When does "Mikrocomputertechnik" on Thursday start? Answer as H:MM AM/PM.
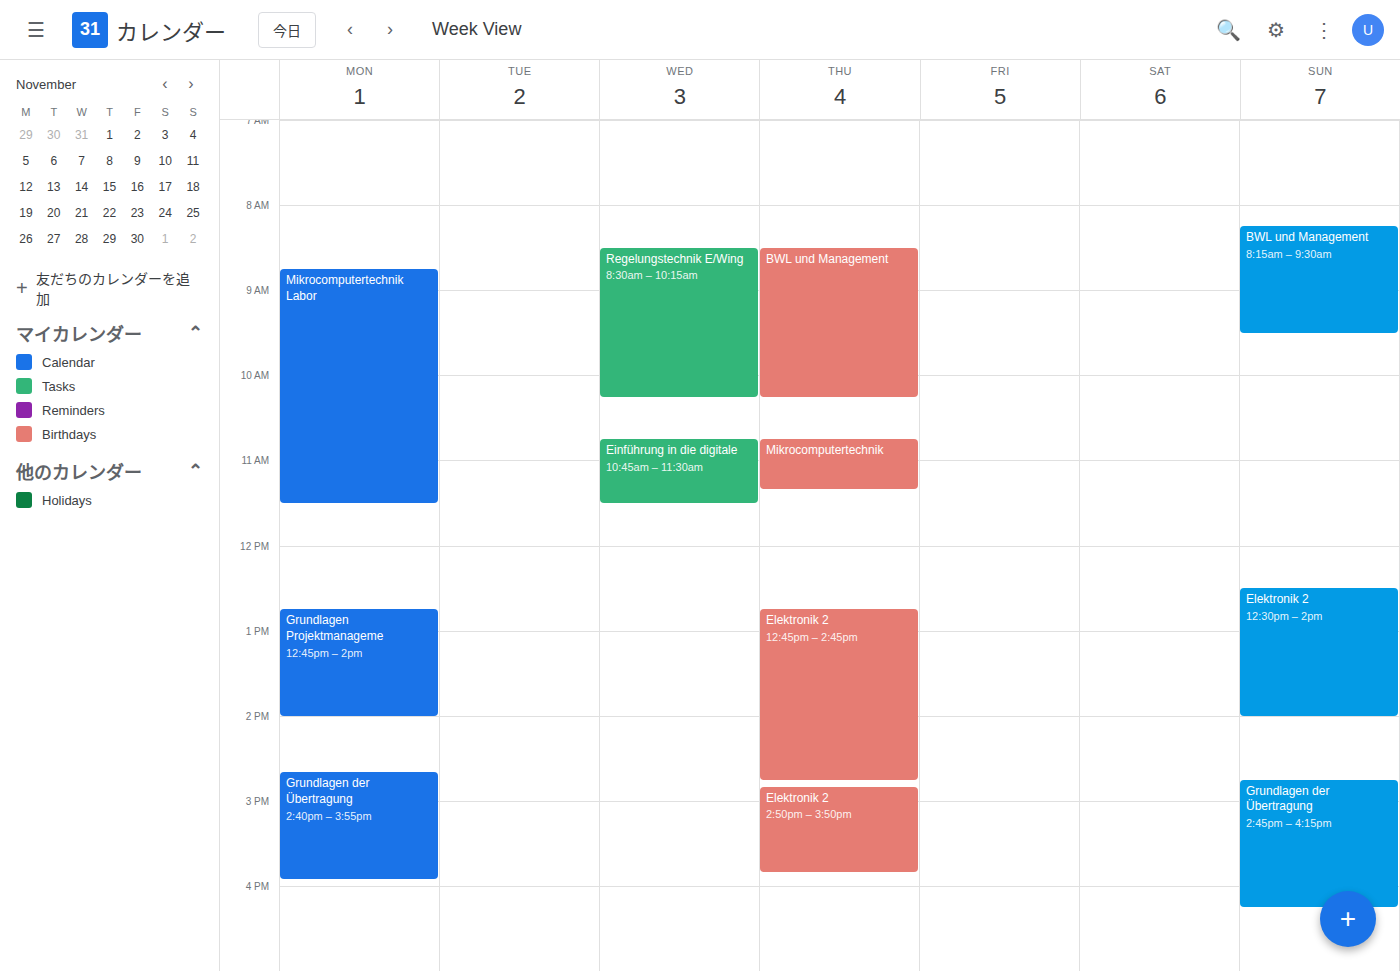
10:45 AM